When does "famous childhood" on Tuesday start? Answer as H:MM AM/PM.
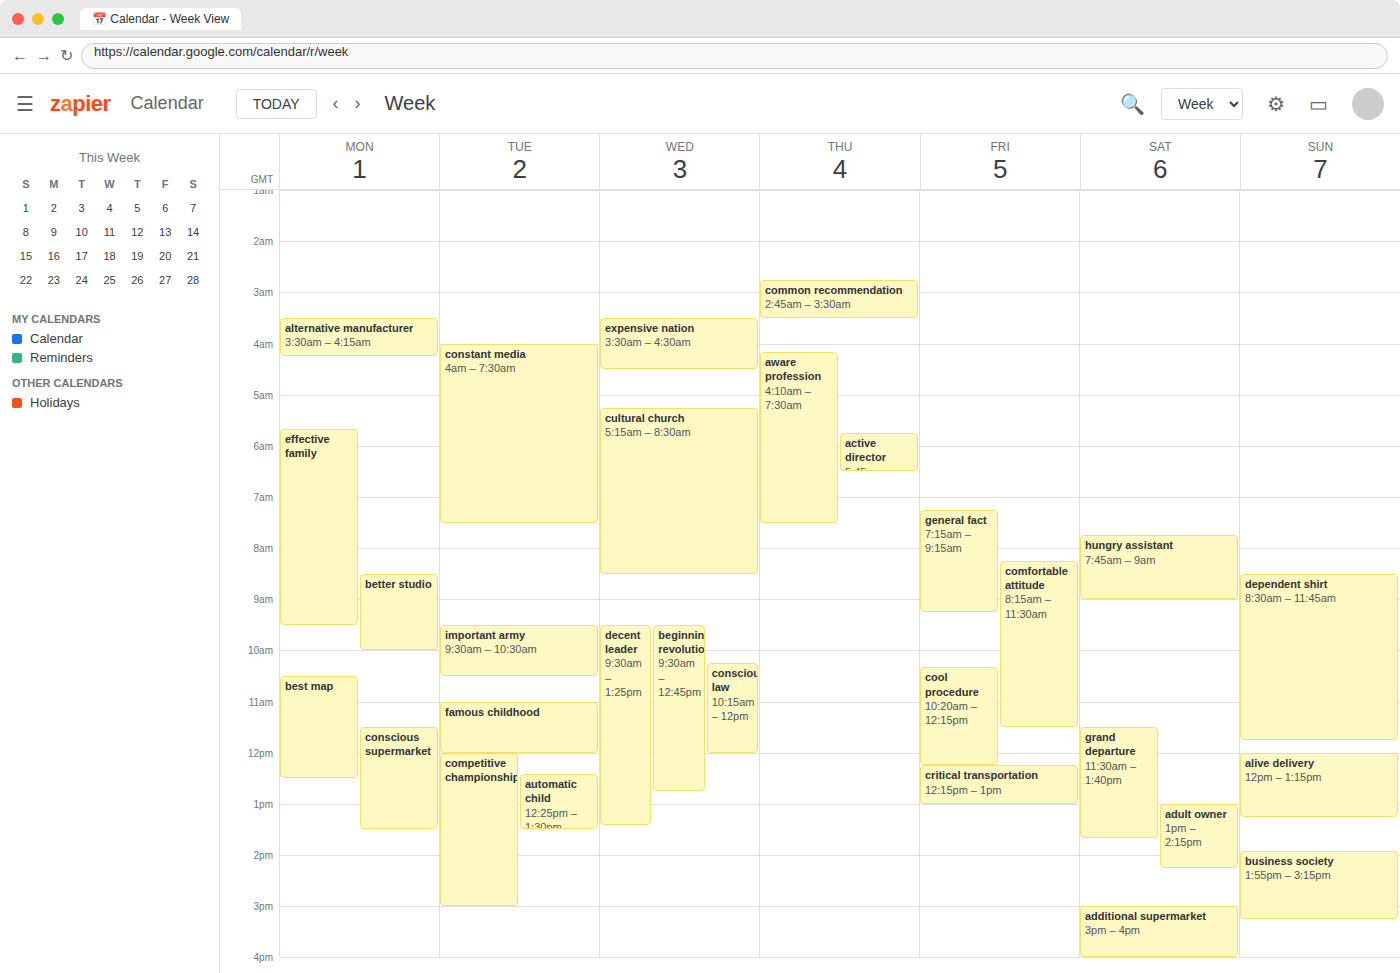
11:00 AM